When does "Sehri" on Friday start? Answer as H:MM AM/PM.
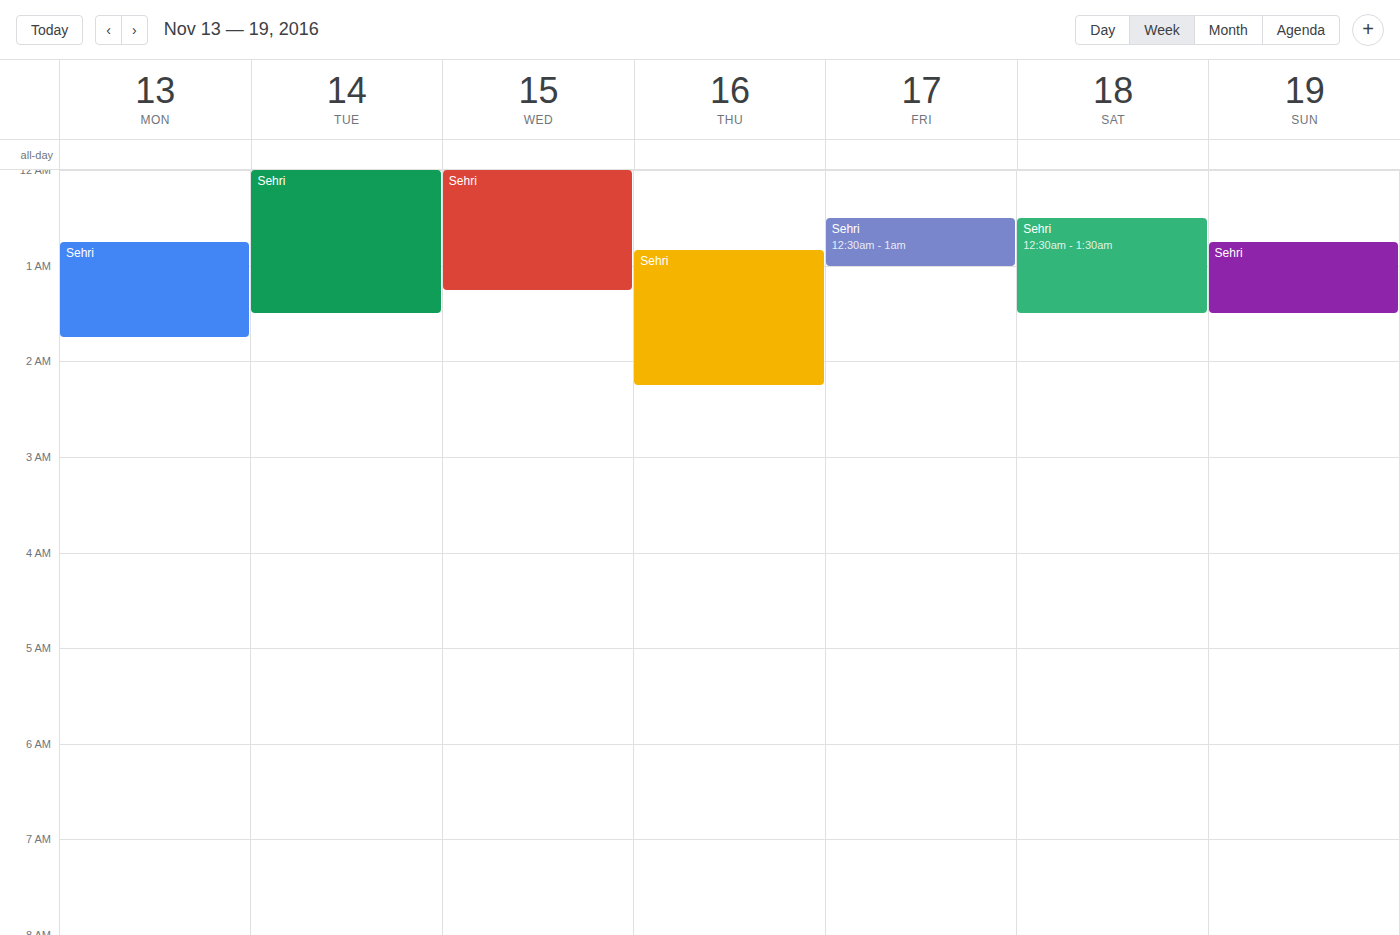
12:30 AM